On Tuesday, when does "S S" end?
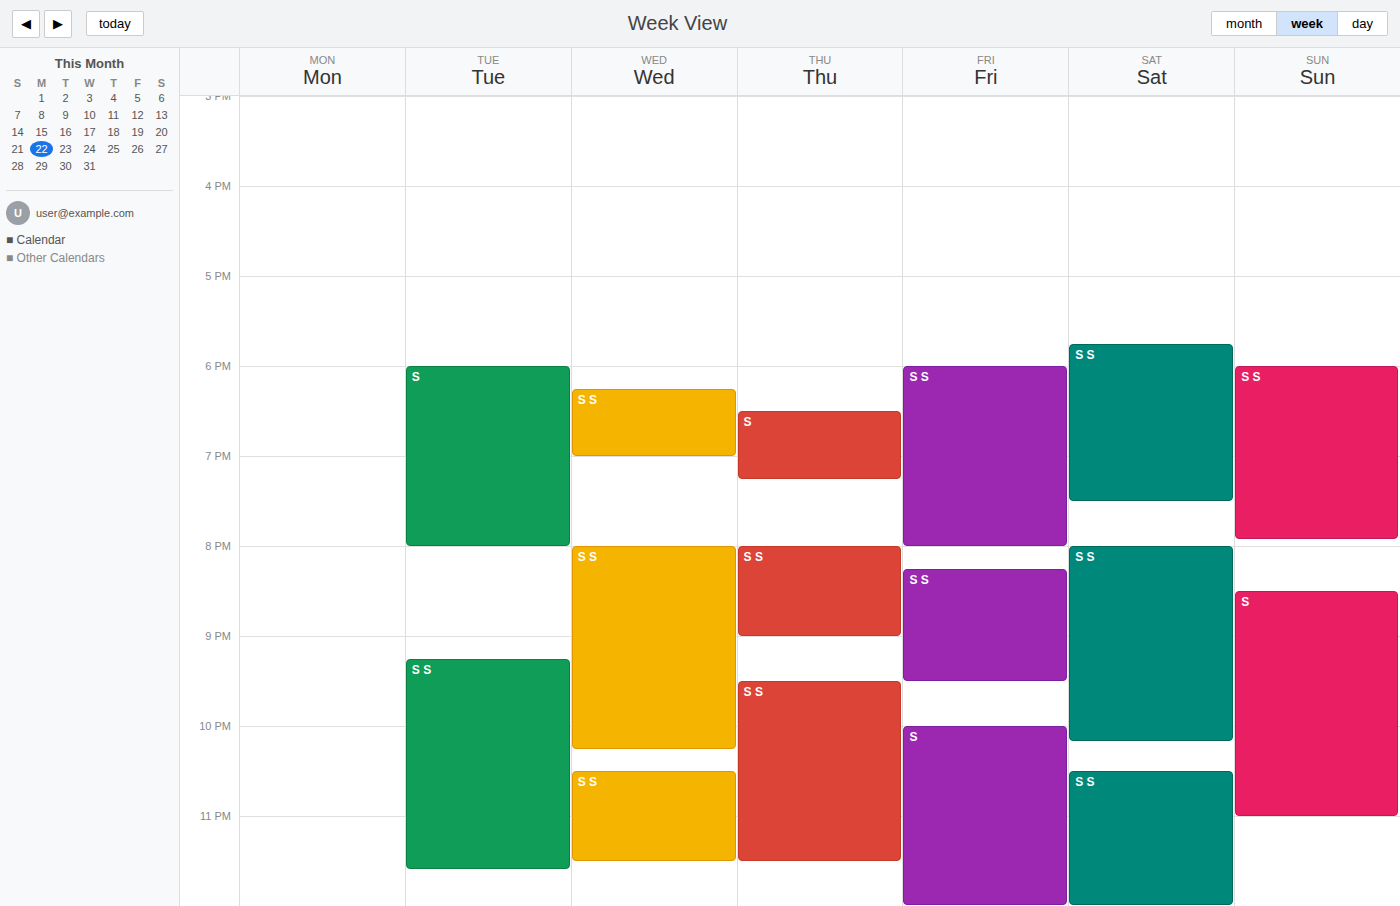
11:35 PM